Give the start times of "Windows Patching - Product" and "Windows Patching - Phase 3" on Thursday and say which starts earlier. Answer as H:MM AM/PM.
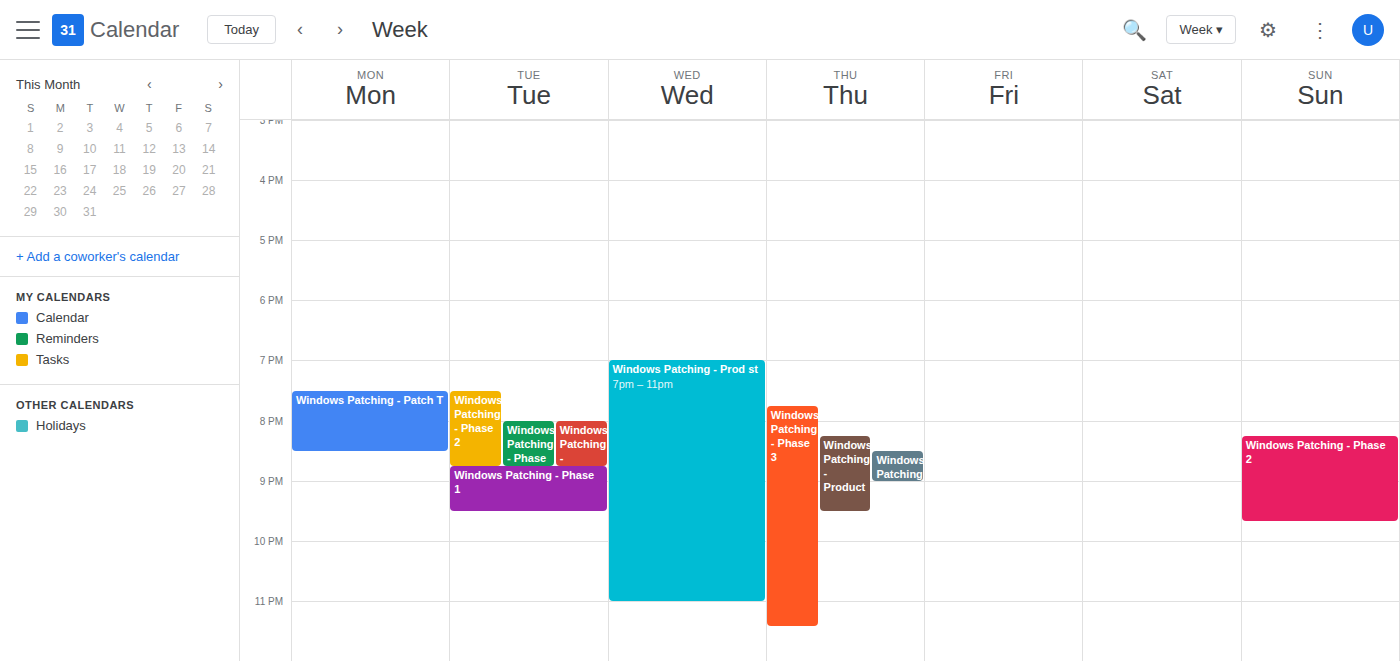
"Windows Patching - Phase 3" 7:45 PM; "Windows Patching - Product" 8:15 PM.